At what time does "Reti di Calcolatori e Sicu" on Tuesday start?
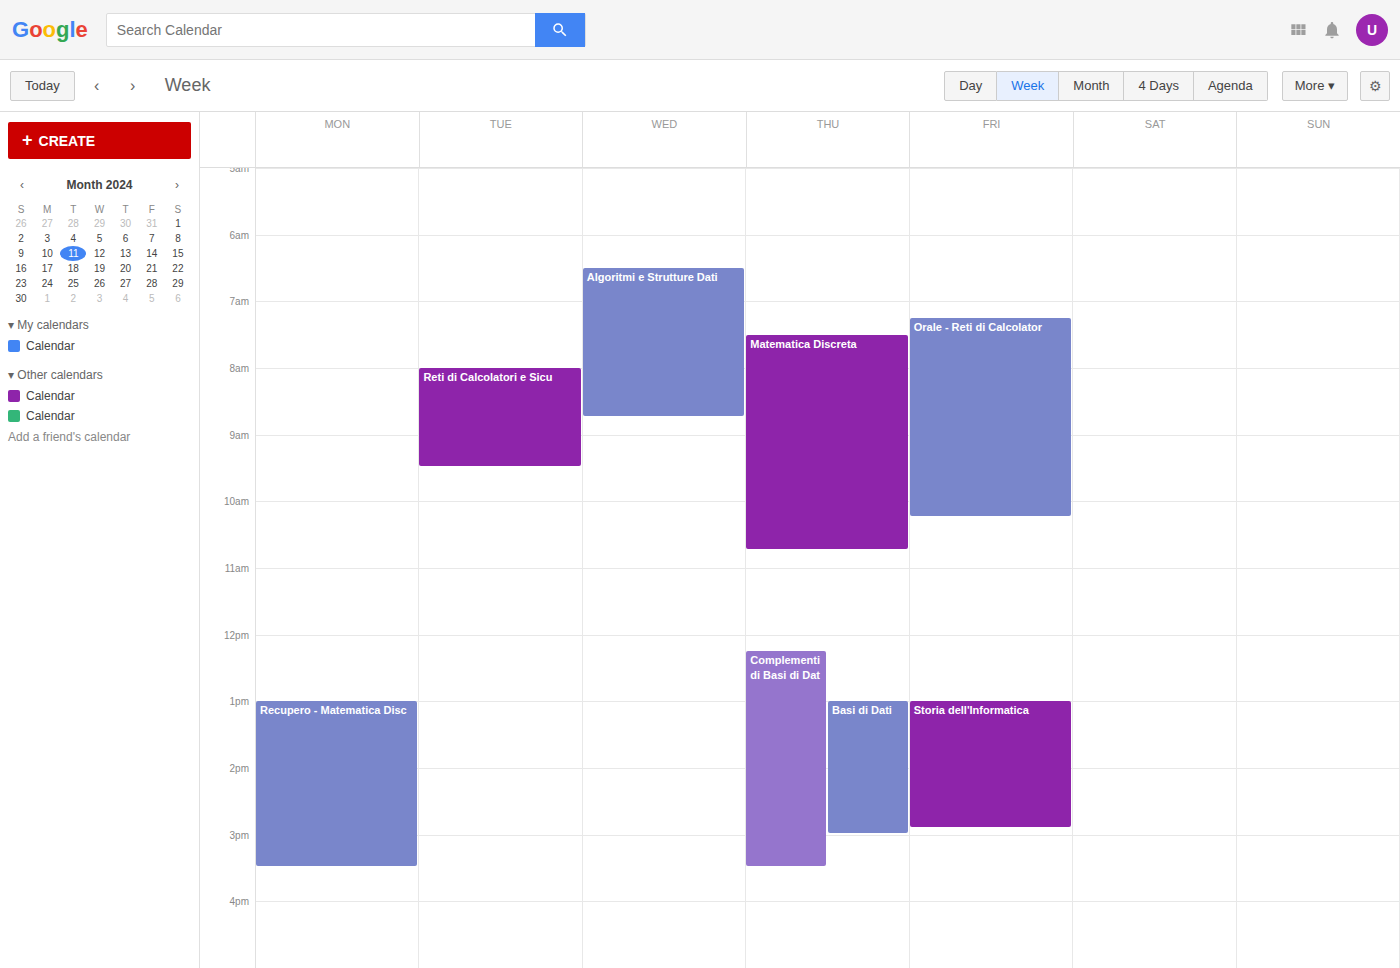
8:00 AM